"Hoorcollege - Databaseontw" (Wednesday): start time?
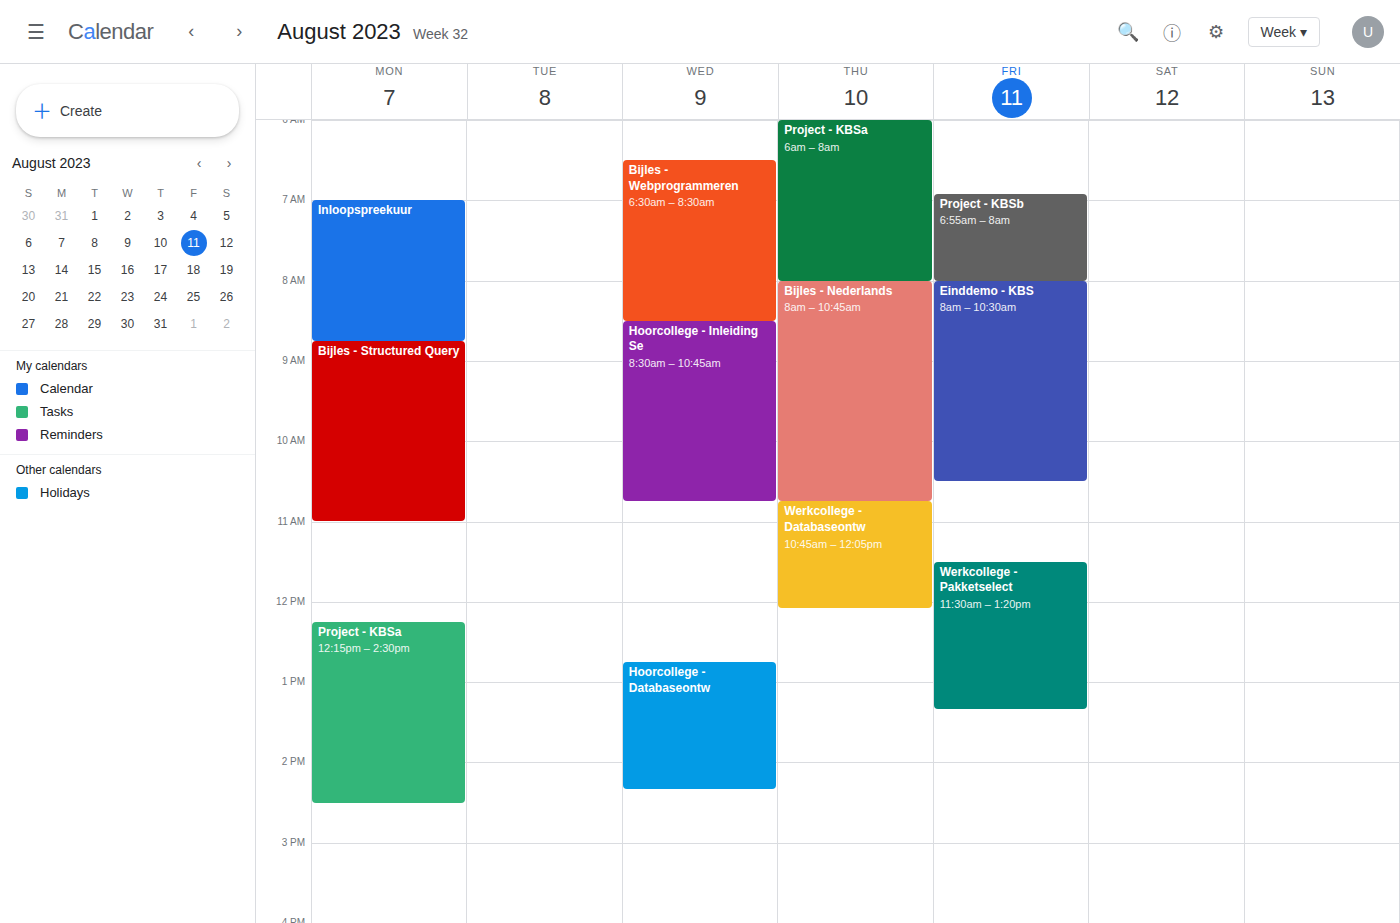
12:45 PM